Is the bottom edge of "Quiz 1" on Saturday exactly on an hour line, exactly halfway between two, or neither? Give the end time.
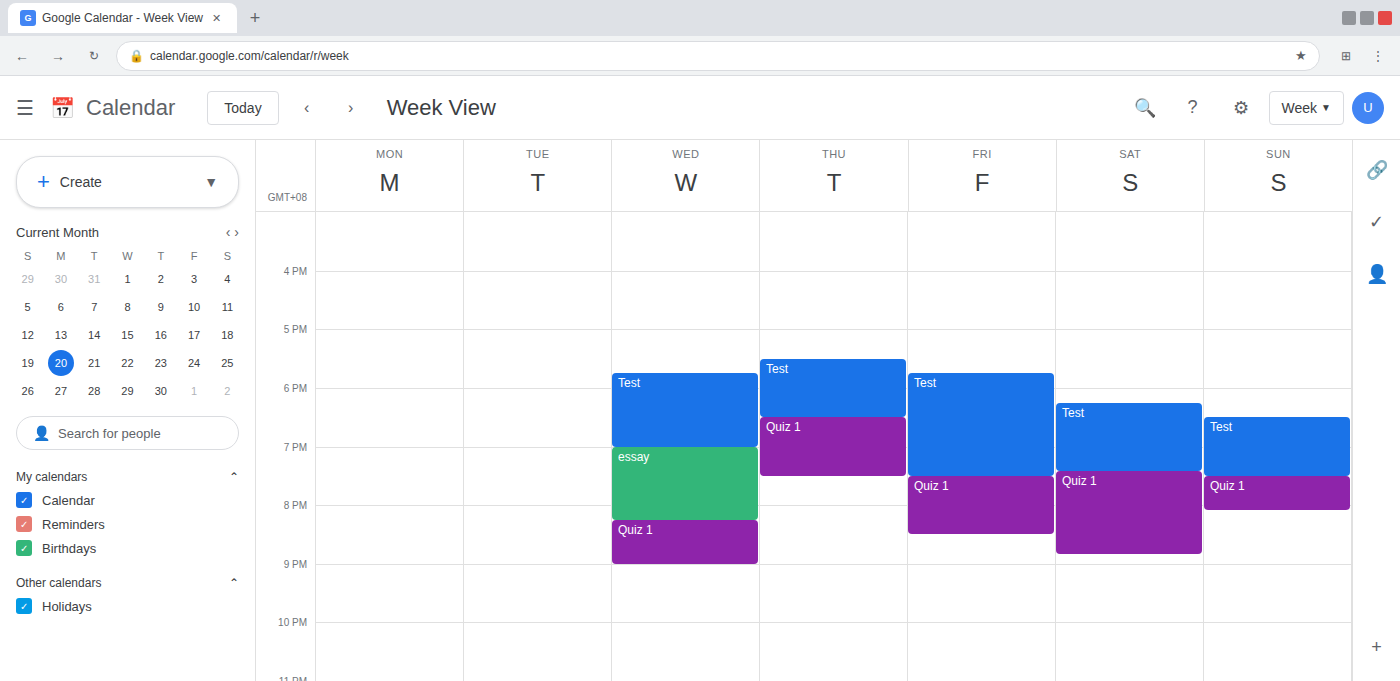
8:50 PM -- neither: 50 minutes below the 8 PM line and 10 minutes above the 9 PM line.